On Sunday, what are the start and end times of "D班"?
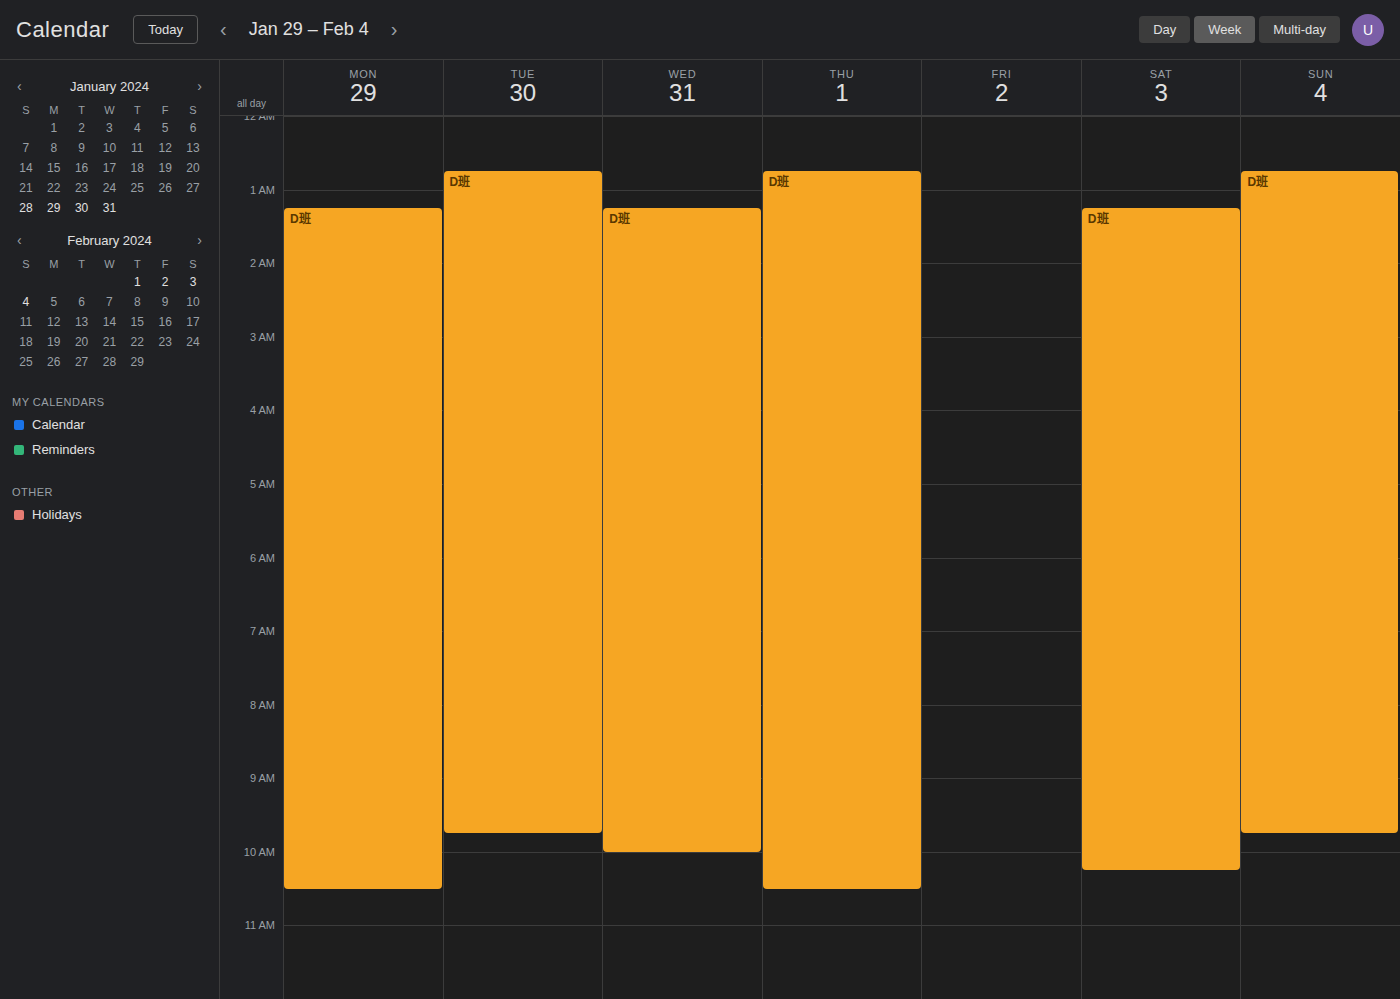
00:45 to 09:45